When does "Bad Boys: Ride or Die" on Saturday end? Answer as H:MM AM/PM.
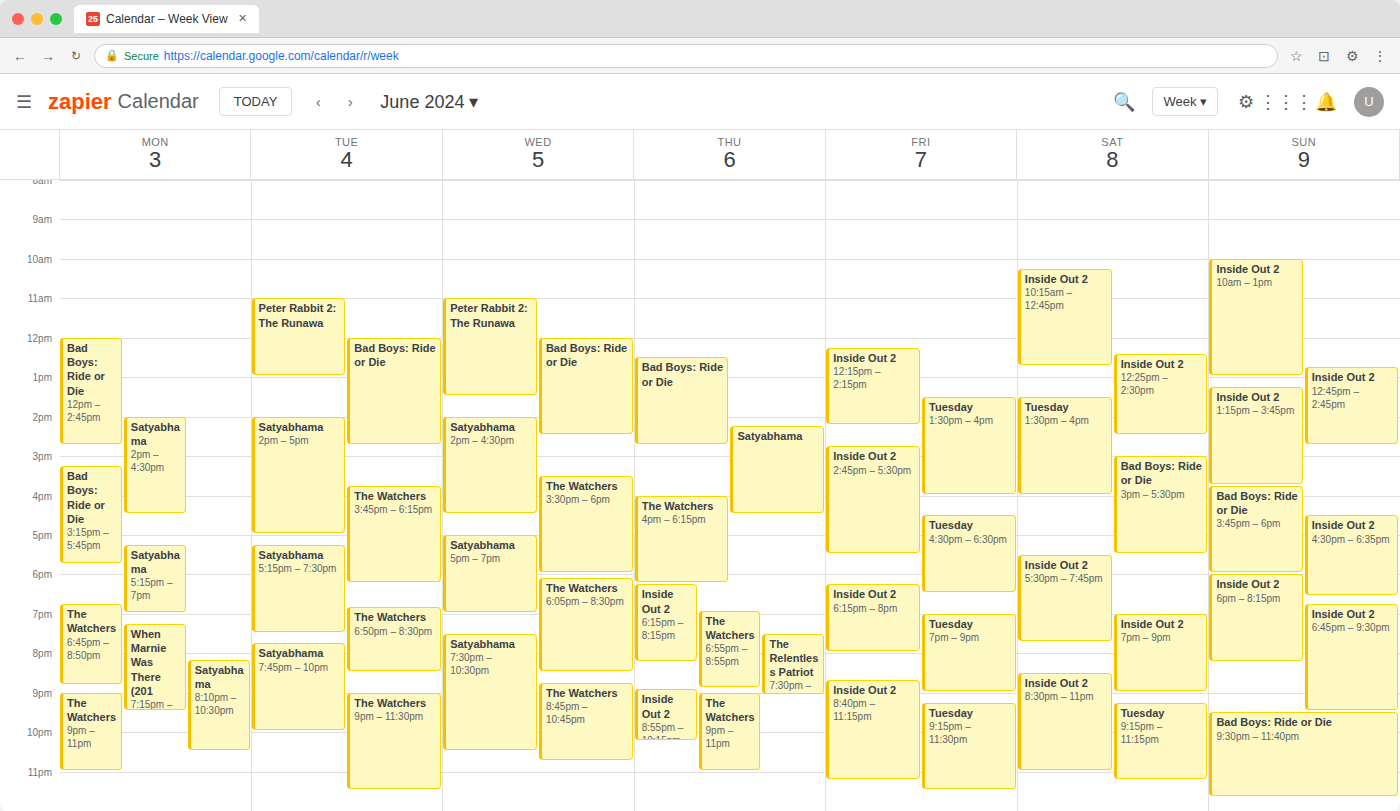
5:30 PM